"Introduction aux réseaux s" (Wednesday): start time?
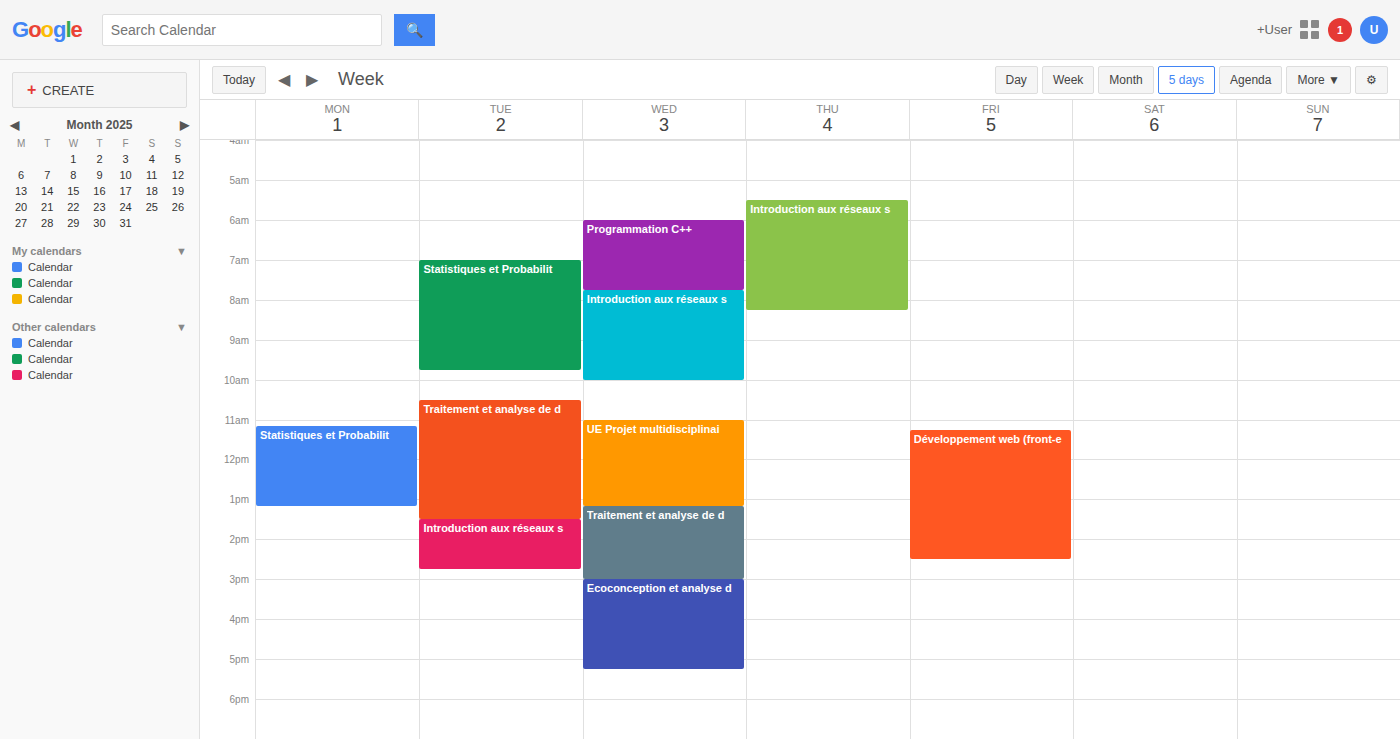
7:45 AM